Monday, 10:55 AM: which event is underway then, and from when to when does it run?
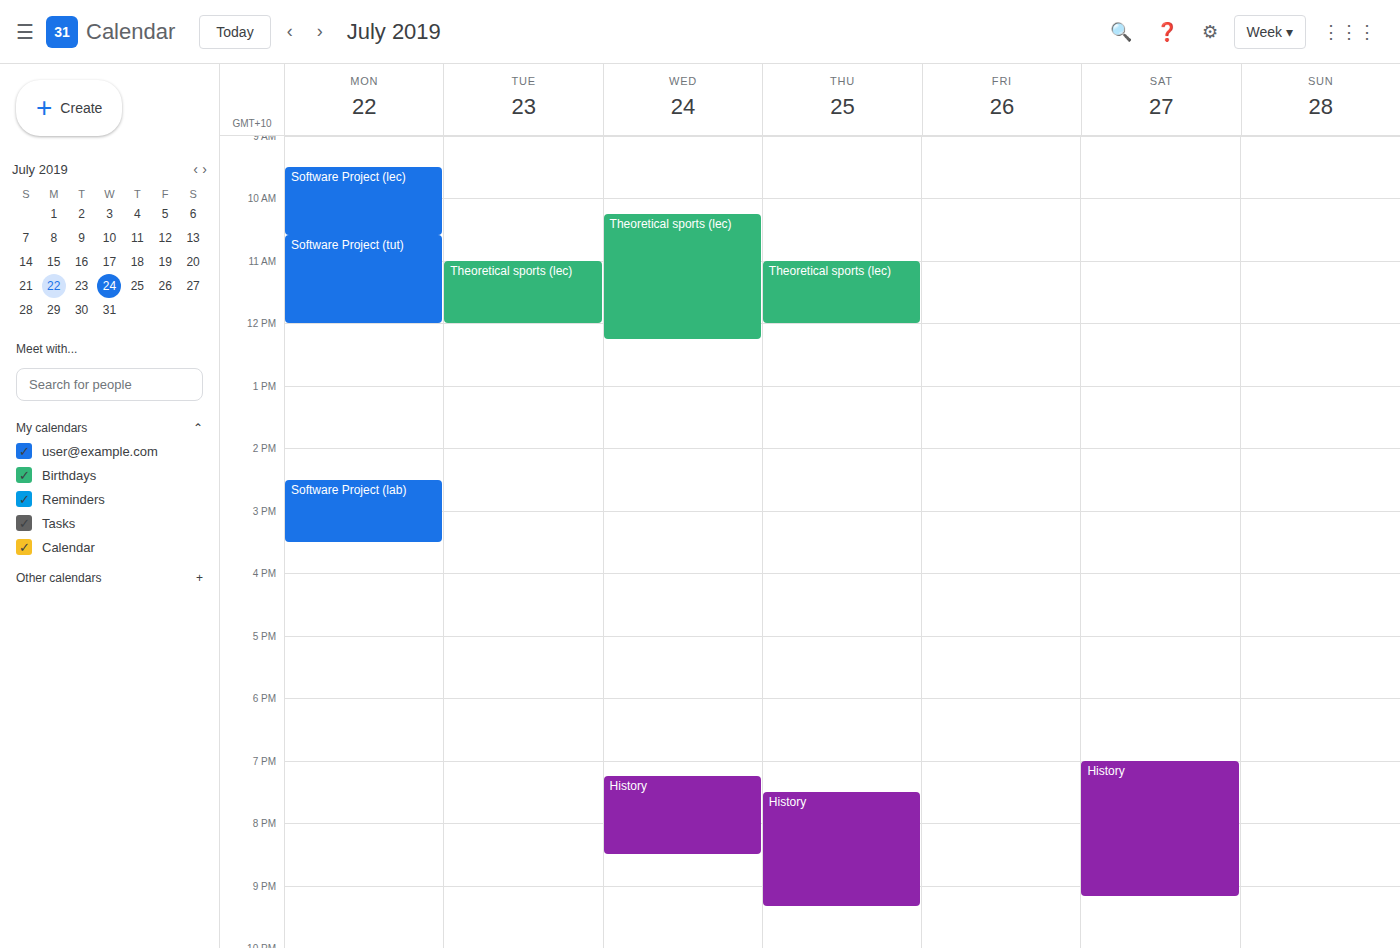
"Software Project (tut)", 10:35 AM to 12:00 PM